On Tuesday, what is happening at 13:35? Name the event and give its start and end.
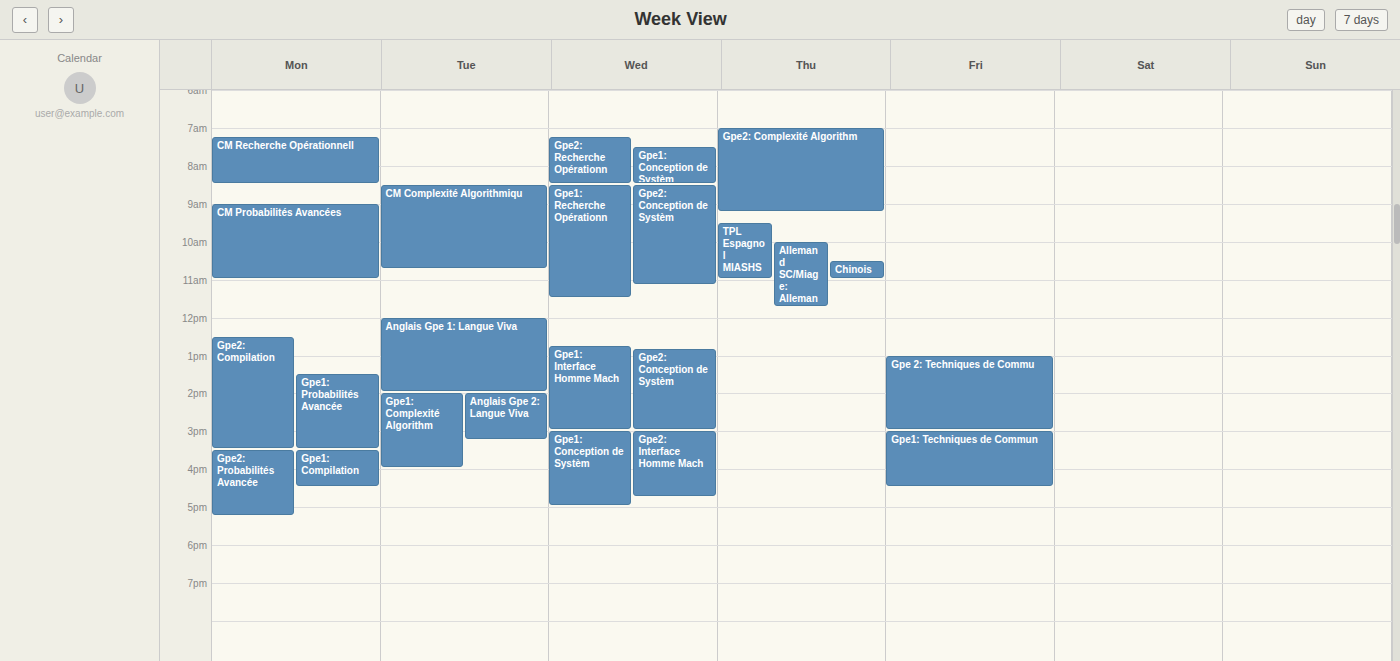
"Anglais Gpe 1: Langue Viva", 12:00 to 14:00